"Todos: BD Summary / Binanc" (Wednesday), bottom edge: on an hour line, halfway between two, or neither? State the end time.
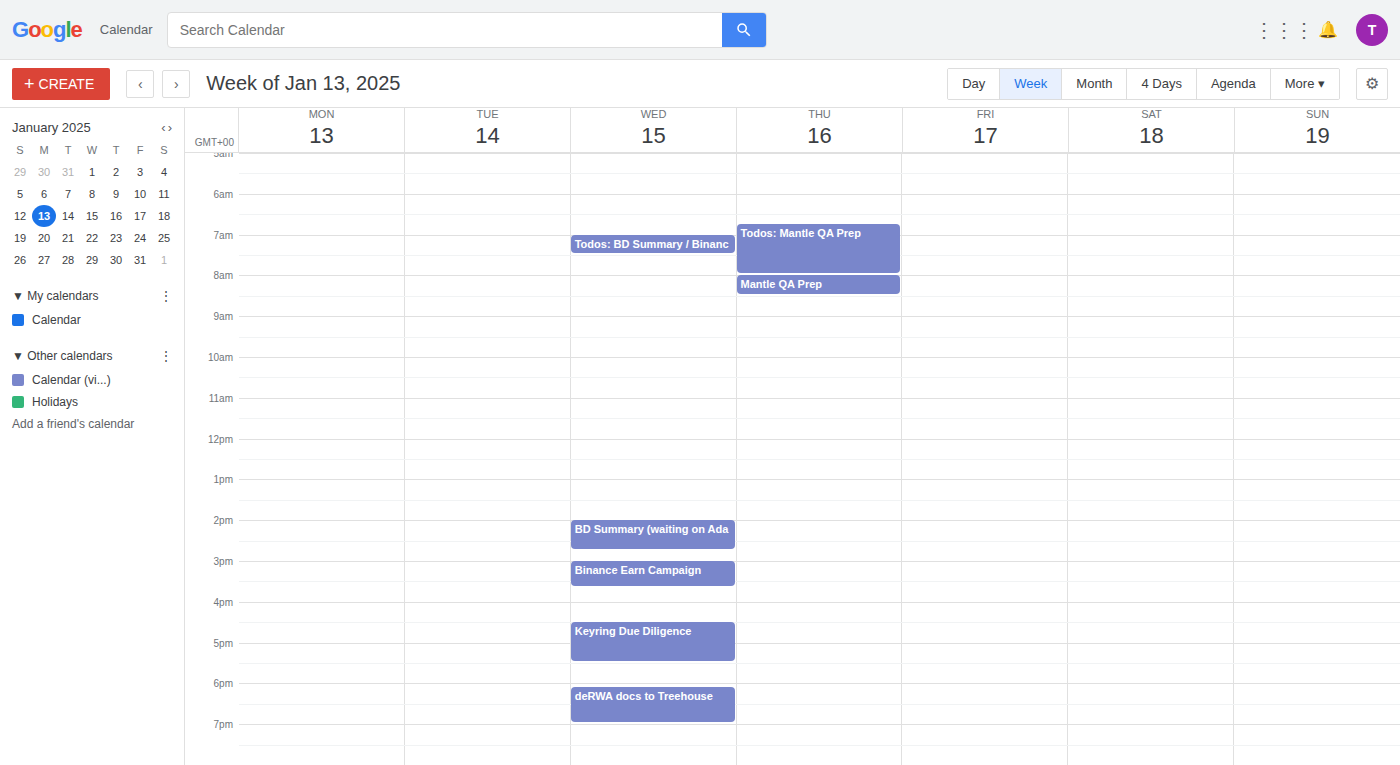
7:30 AM -- halfway between the 7 AM and 8 AM lines.